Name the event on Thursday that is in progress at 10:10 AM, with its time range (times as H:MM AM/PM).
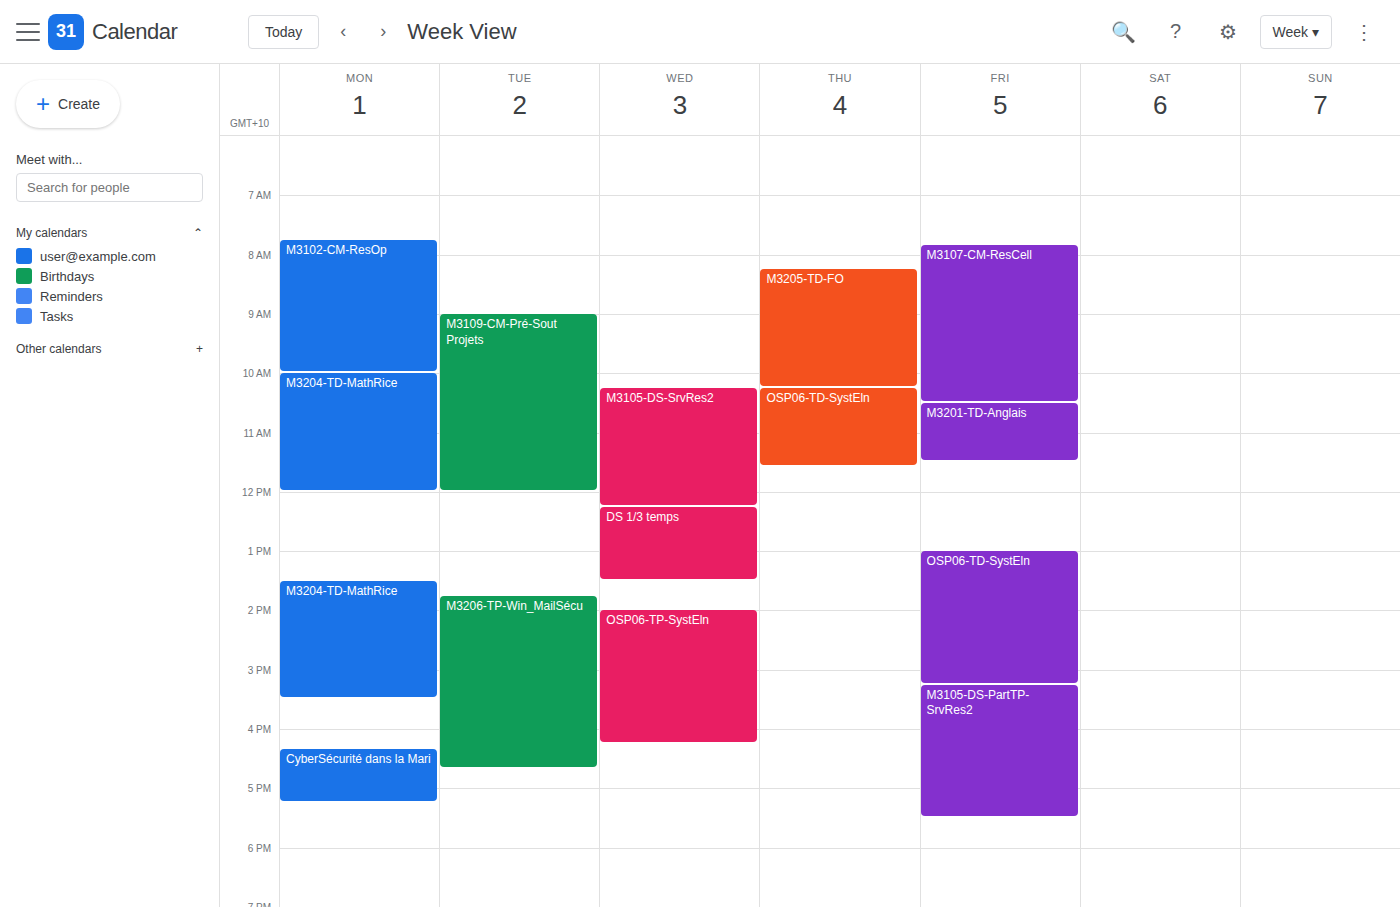
"M3205-TD-FO", 8:15 AM to 10:15 AM